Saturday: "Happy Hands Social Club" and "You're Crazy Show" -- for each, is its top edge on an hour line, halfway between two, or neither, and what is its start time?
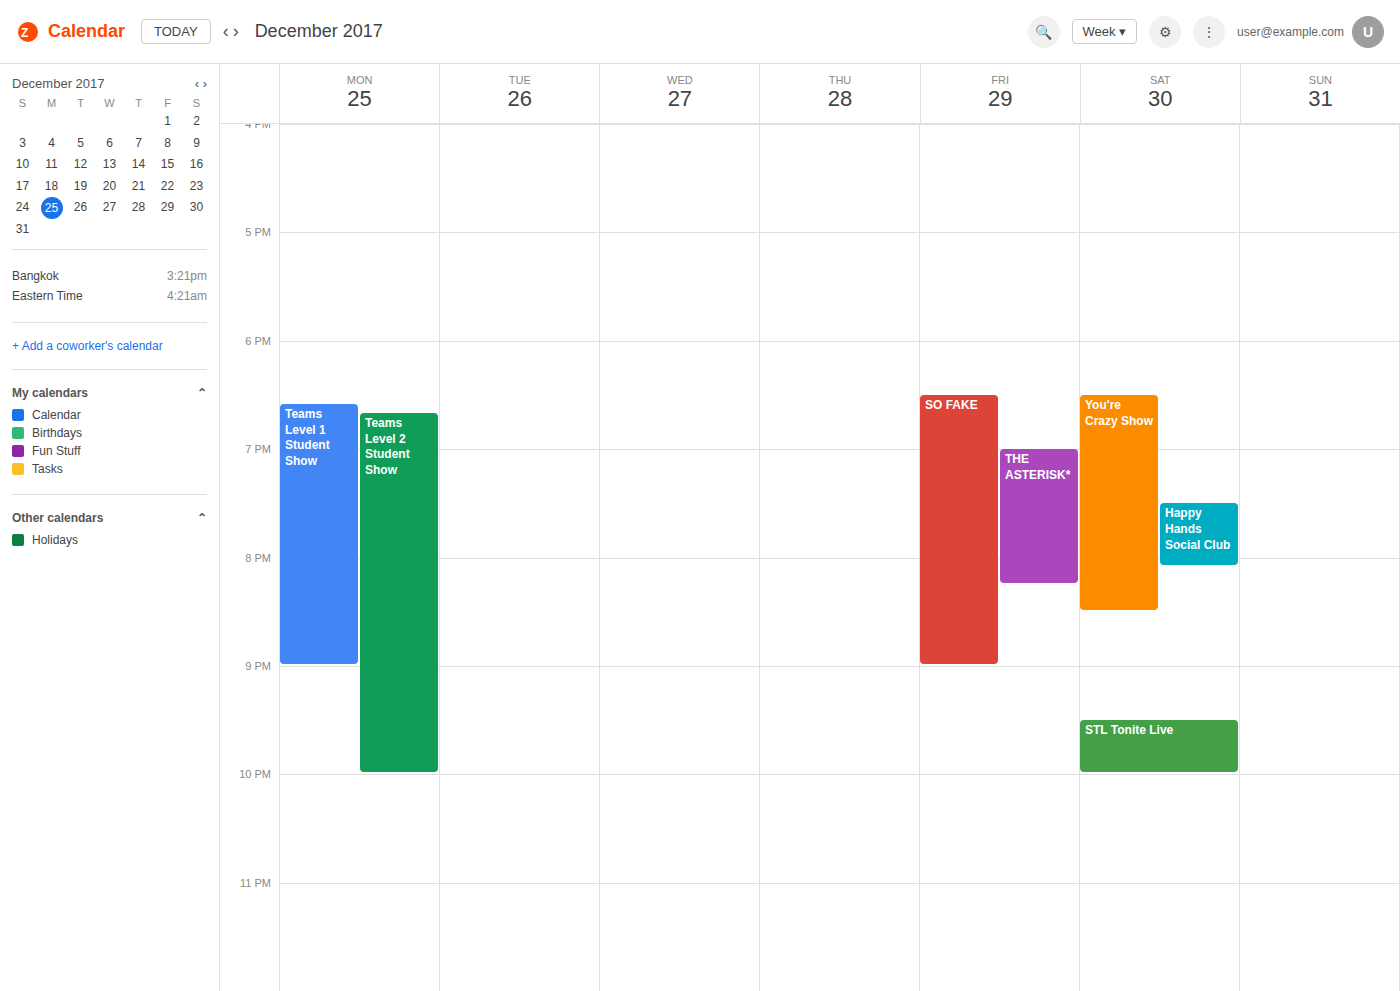
"Happy Hands Social Club": 7:30 PM, halfway between the 7 PM and 8 PM lines. "You're Crazy Show": 6:30 PM, halfway between the 6 PM and 7 PM lines.